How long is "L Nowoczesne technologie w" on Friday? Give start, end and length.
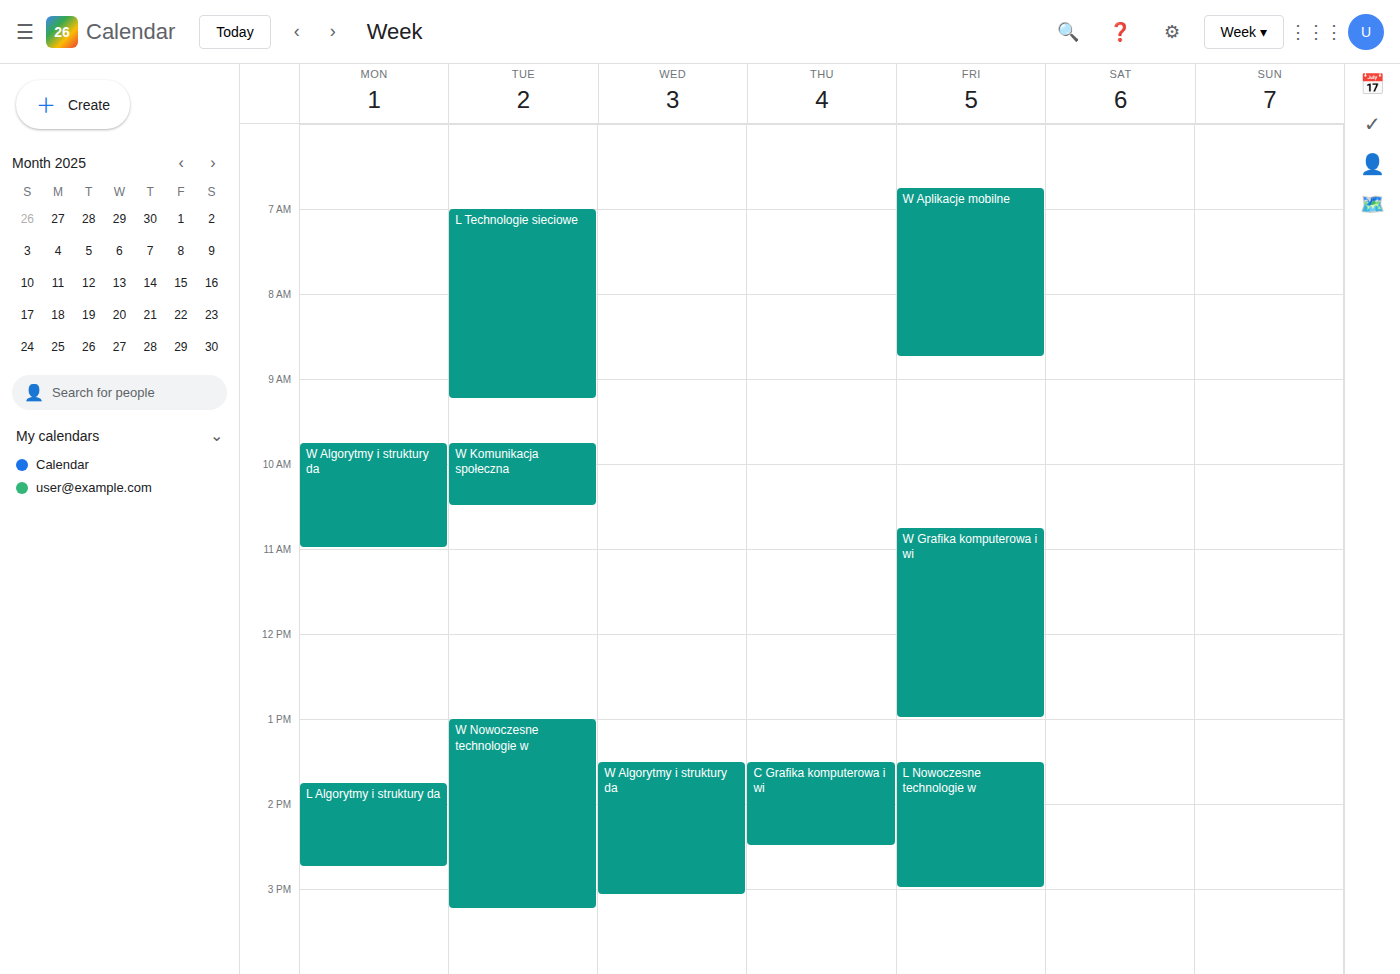
1:30 PM to 3:00 PM, 1 hour 30 minutes